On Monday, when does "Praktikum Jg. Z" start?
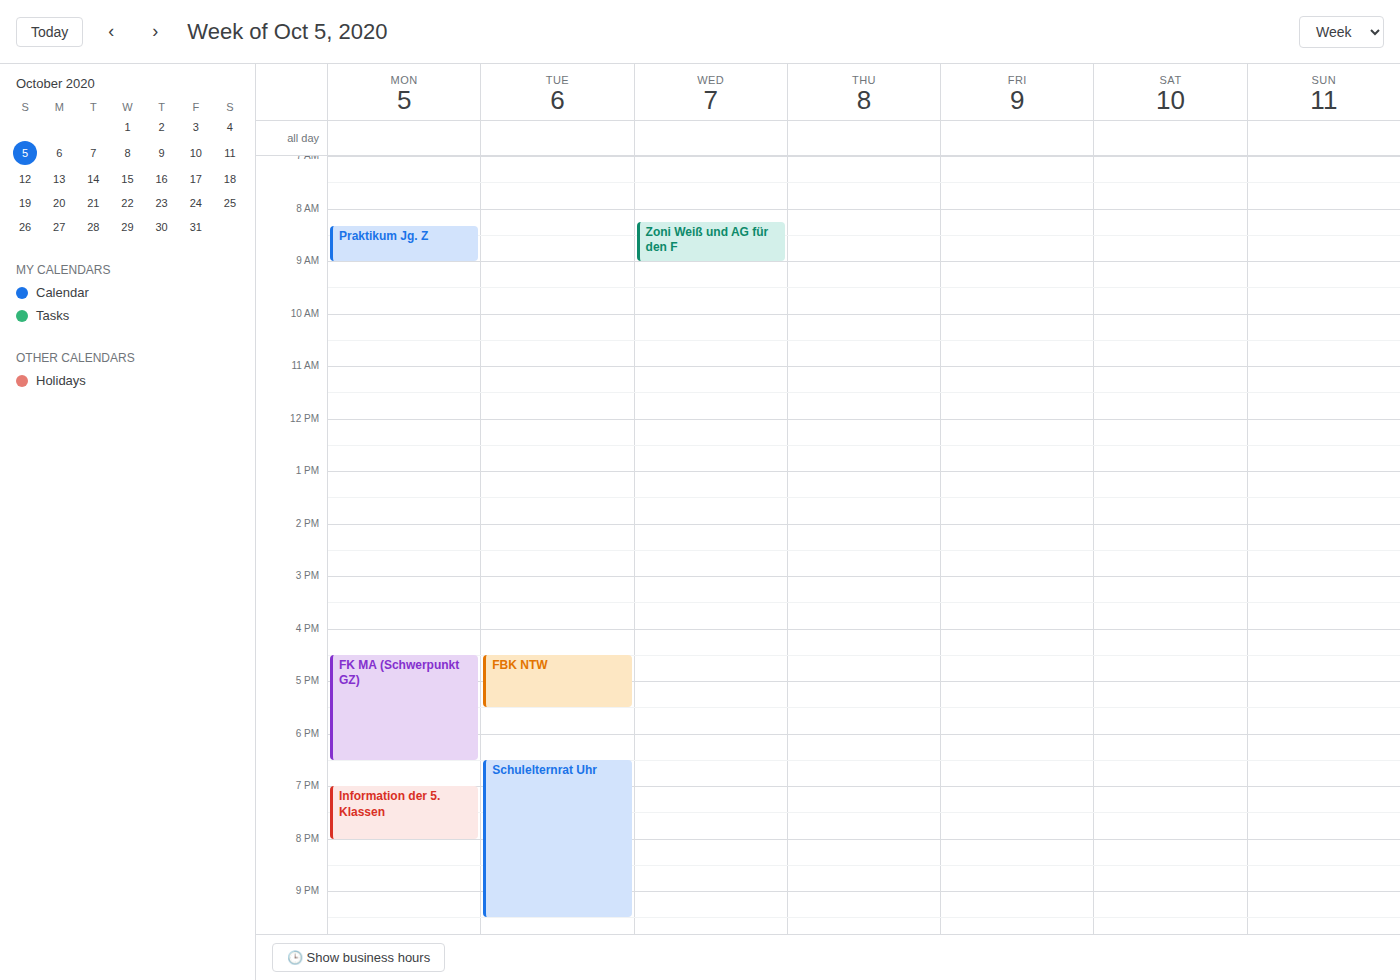
8:20 AM